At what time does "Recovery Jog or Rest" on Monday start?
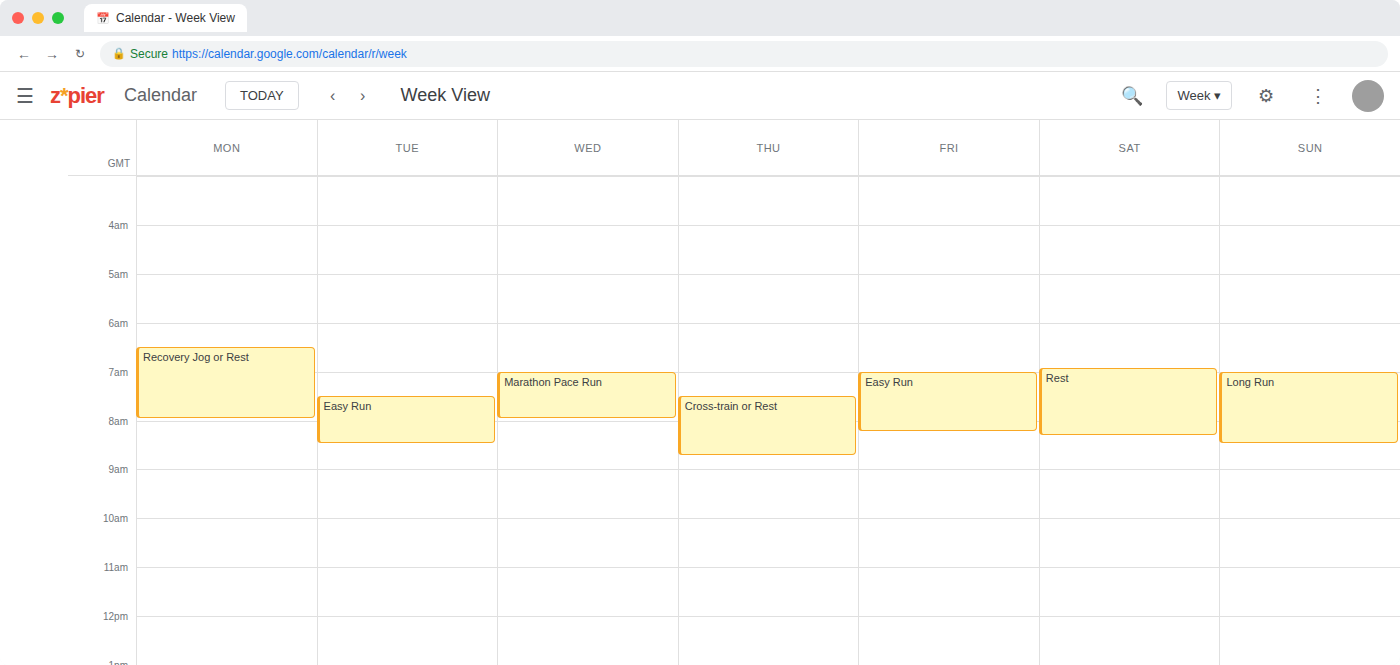
06:30